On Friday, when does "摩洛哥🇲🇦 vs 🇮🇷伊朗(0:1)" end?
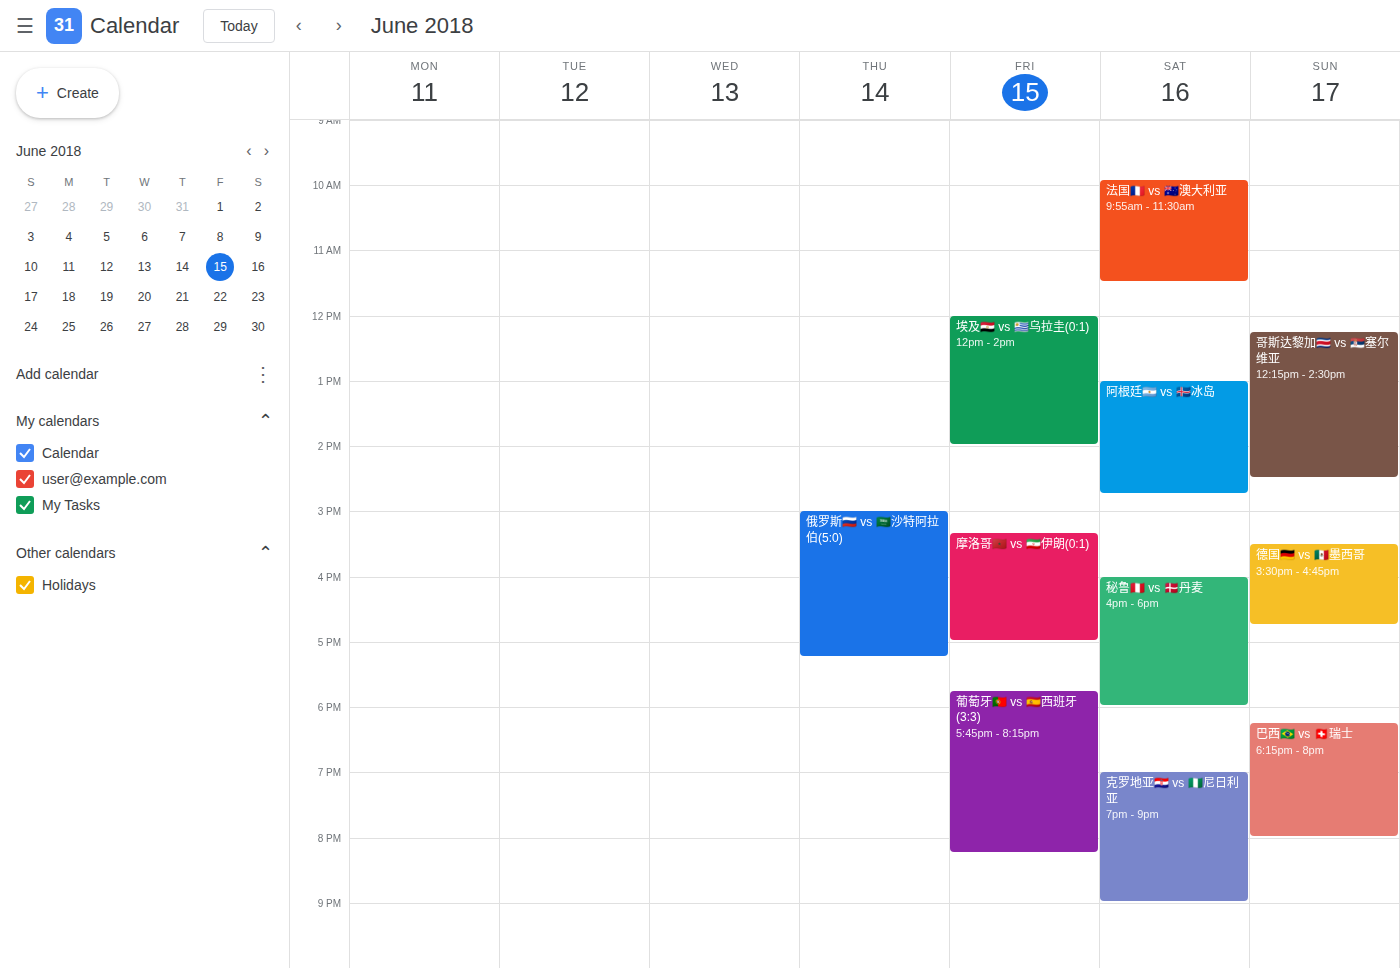
17:00